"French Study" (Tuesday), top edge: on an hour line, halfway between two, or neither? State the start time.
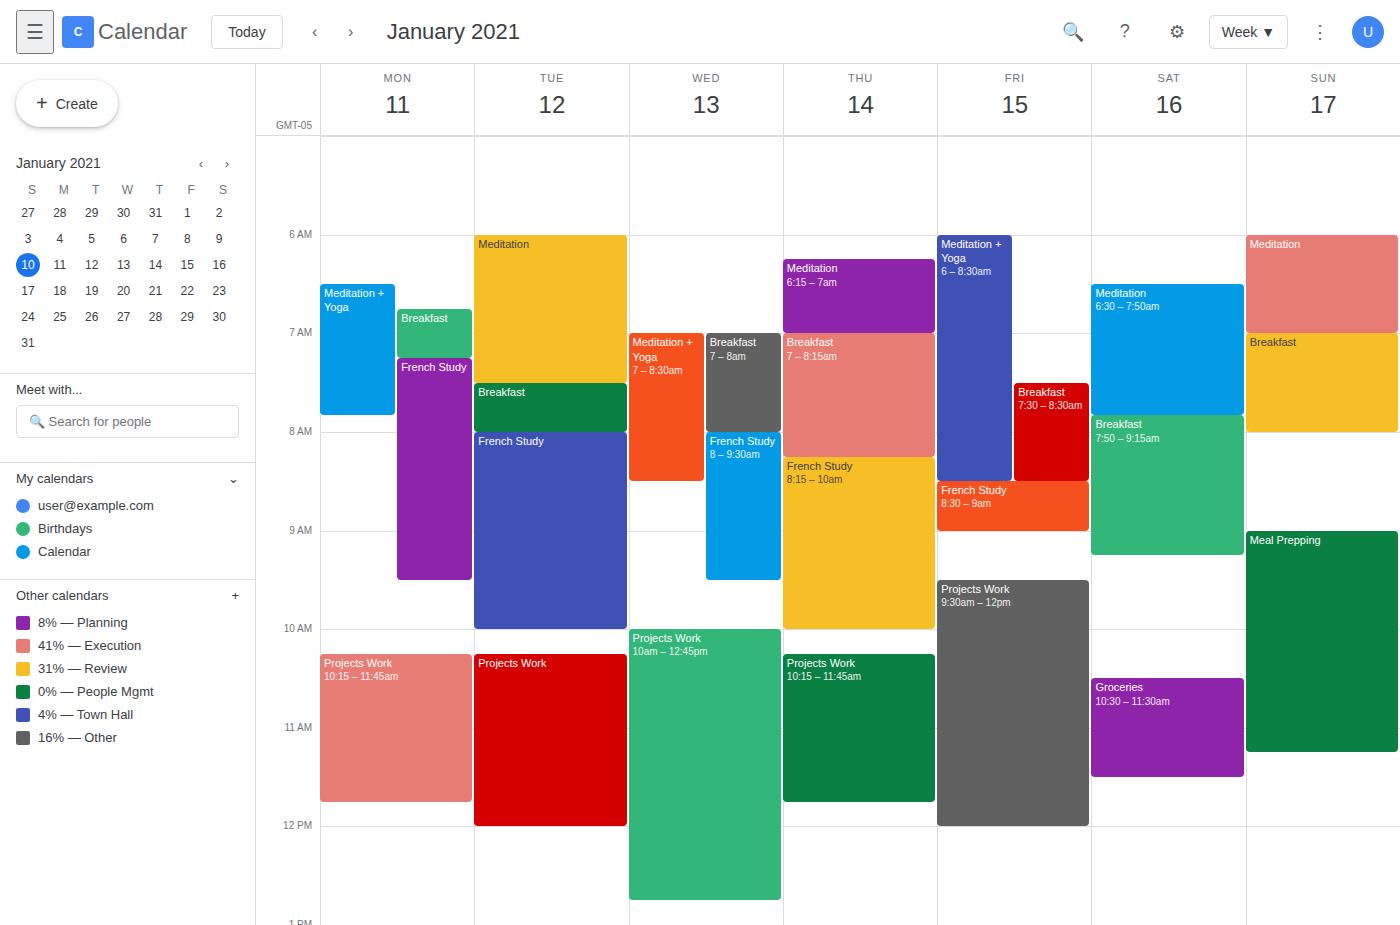
8:00 AM -- exactly on the 8 AM line.